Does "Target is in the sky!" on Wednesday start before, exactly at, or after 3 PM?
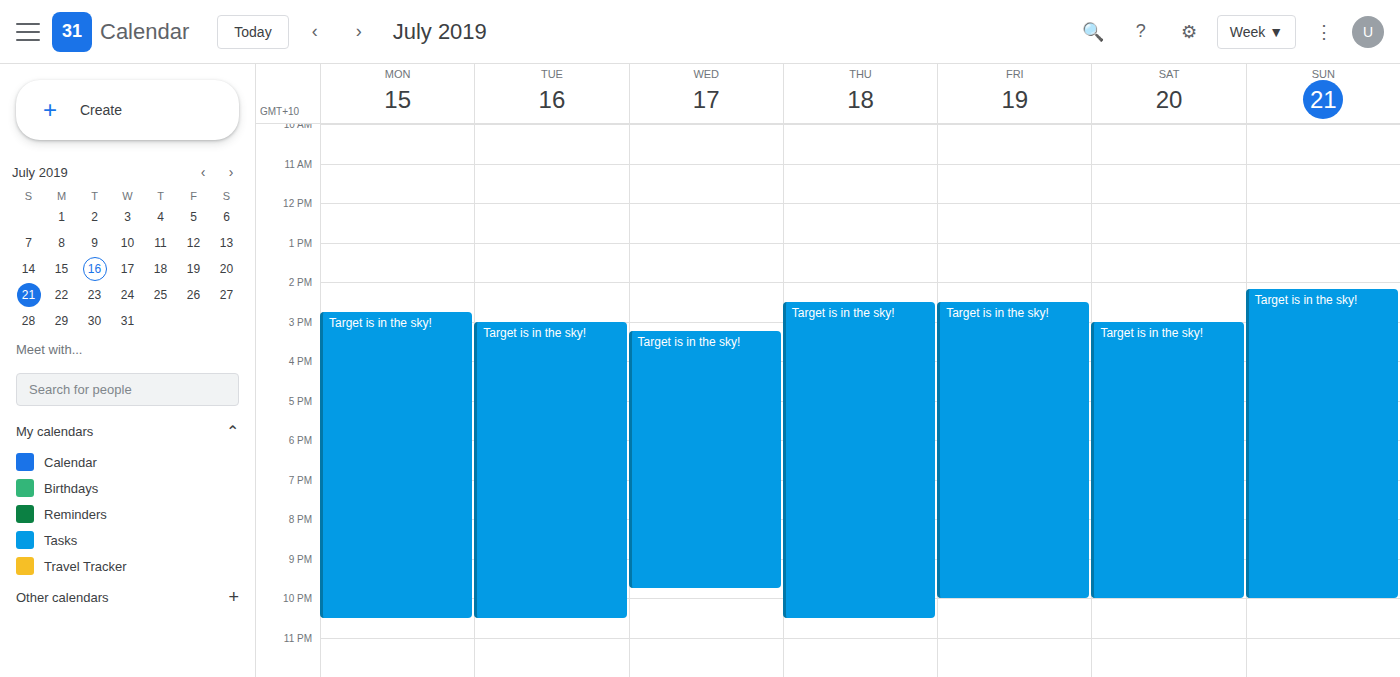
3:15 PM -- after 3 PM, 15 minutes below the 3 PM line.